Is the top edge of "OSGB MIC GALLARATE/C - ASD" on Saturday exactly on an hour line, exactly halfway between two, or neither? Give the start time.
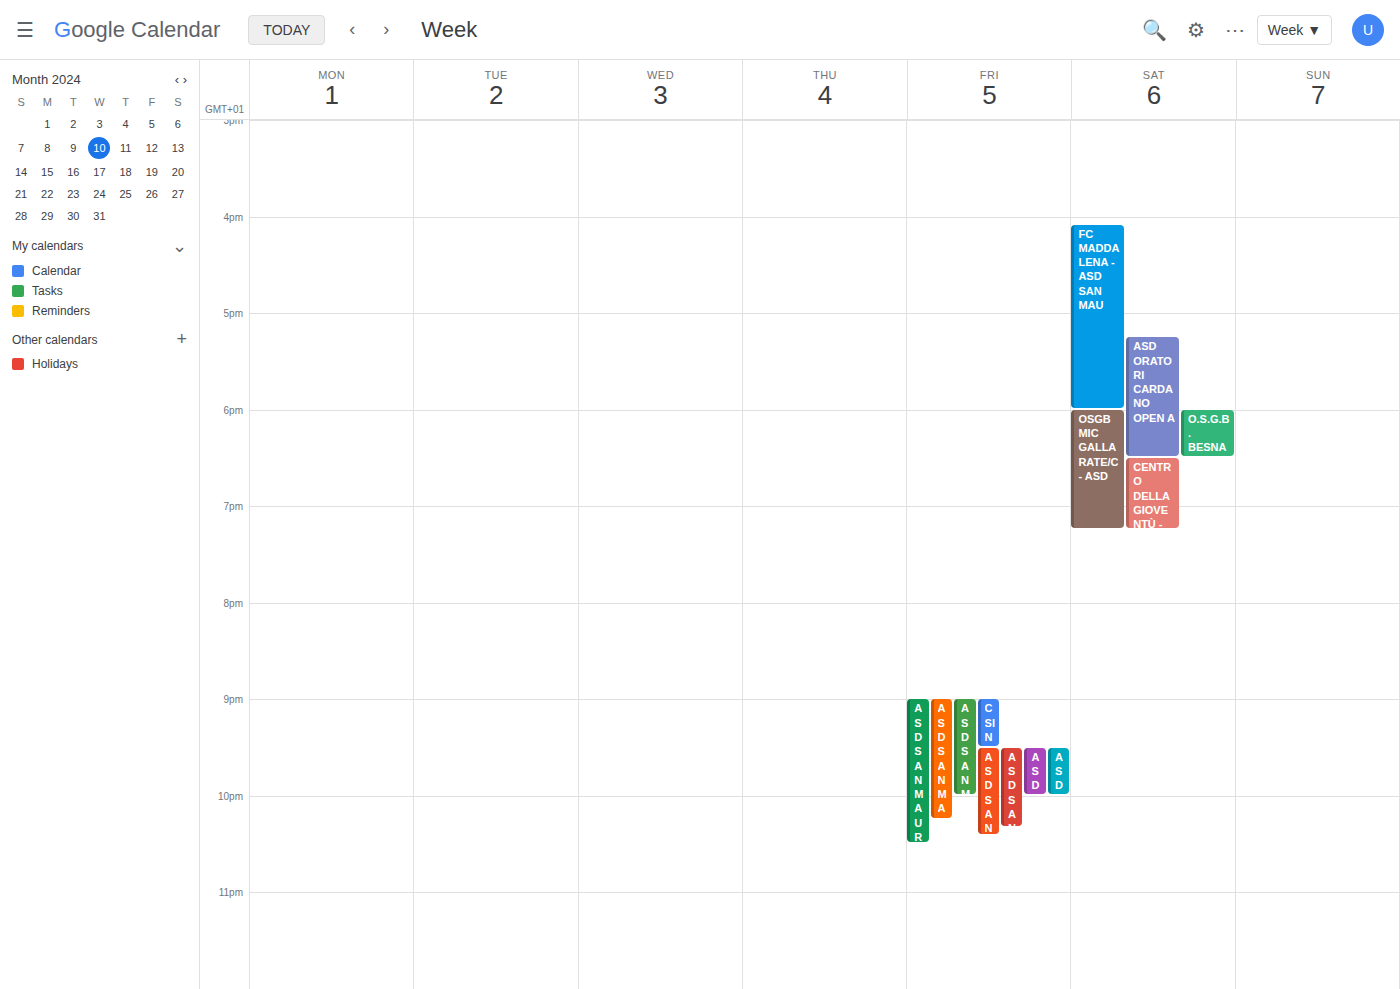
6:00 PM -- exactly on the 6 PM line.